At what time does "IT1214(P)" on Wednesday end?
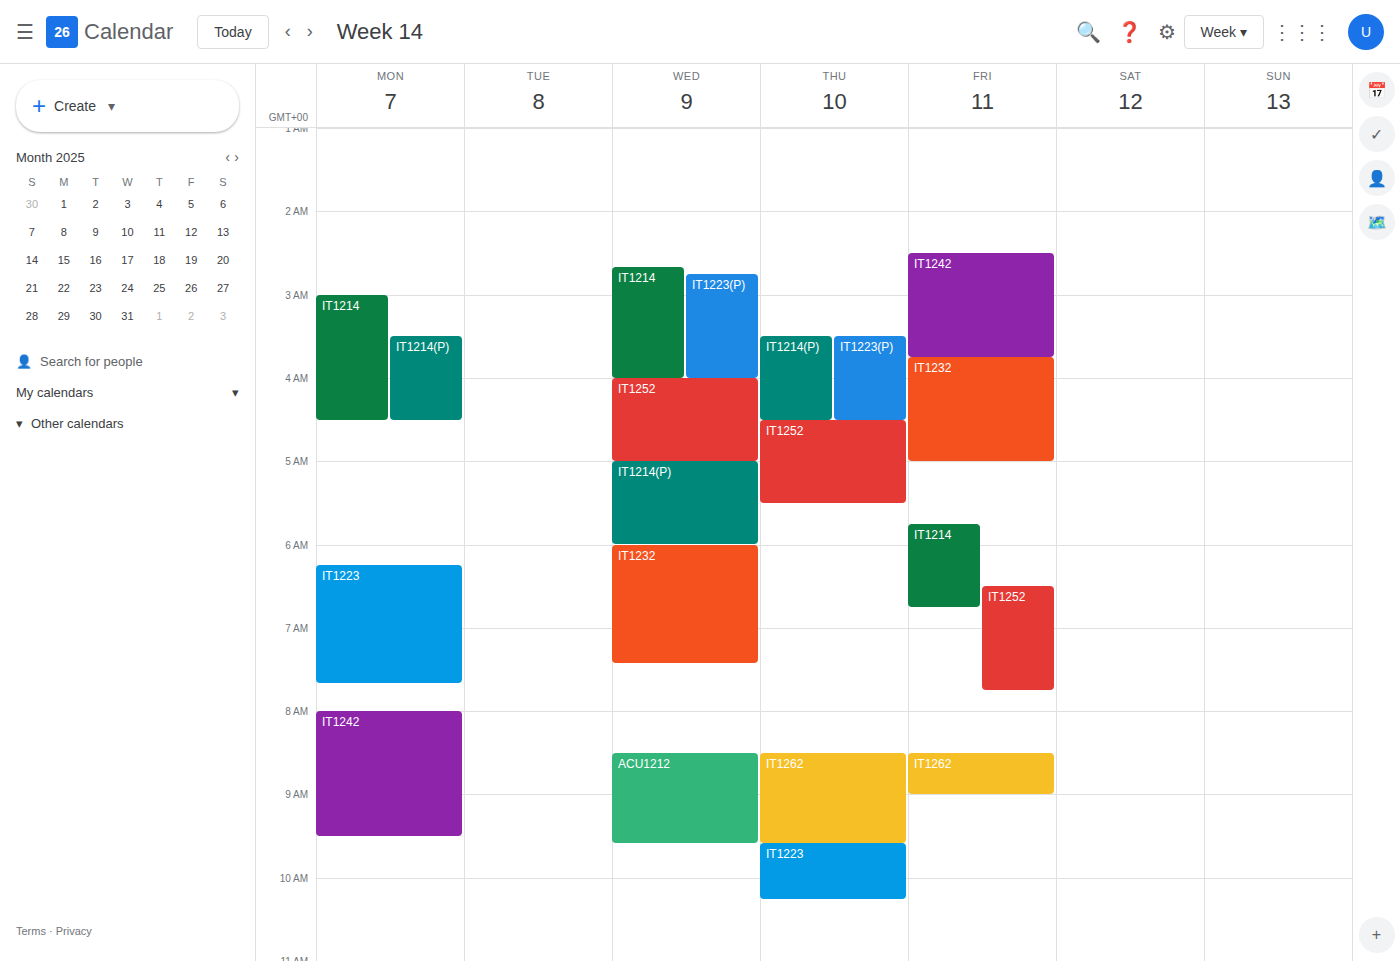
06:00